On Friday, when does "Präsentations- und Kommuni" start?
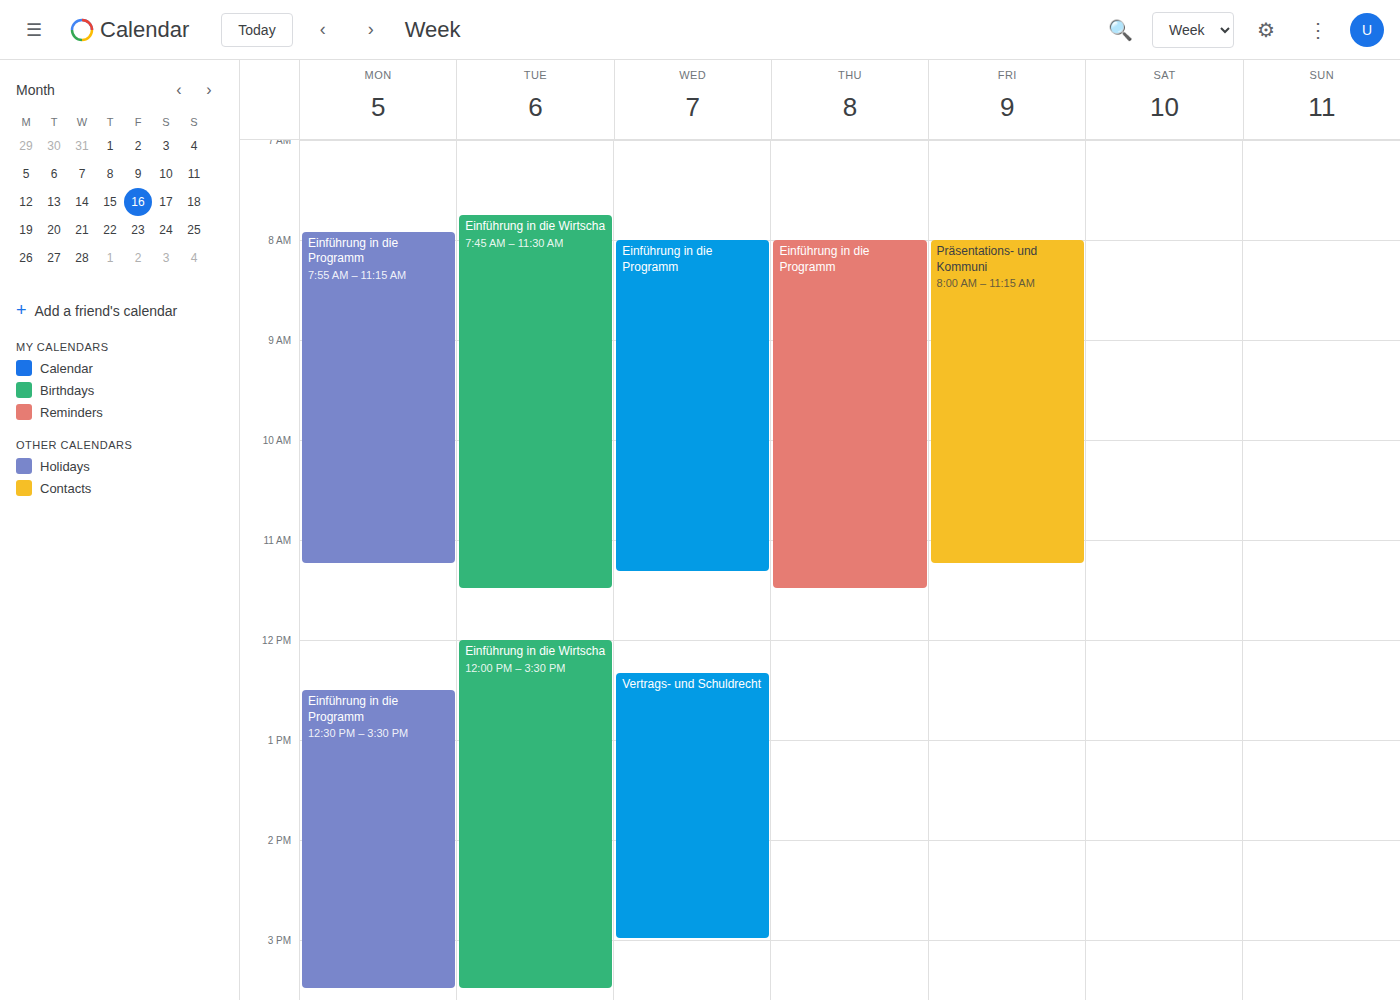
8:00 AM